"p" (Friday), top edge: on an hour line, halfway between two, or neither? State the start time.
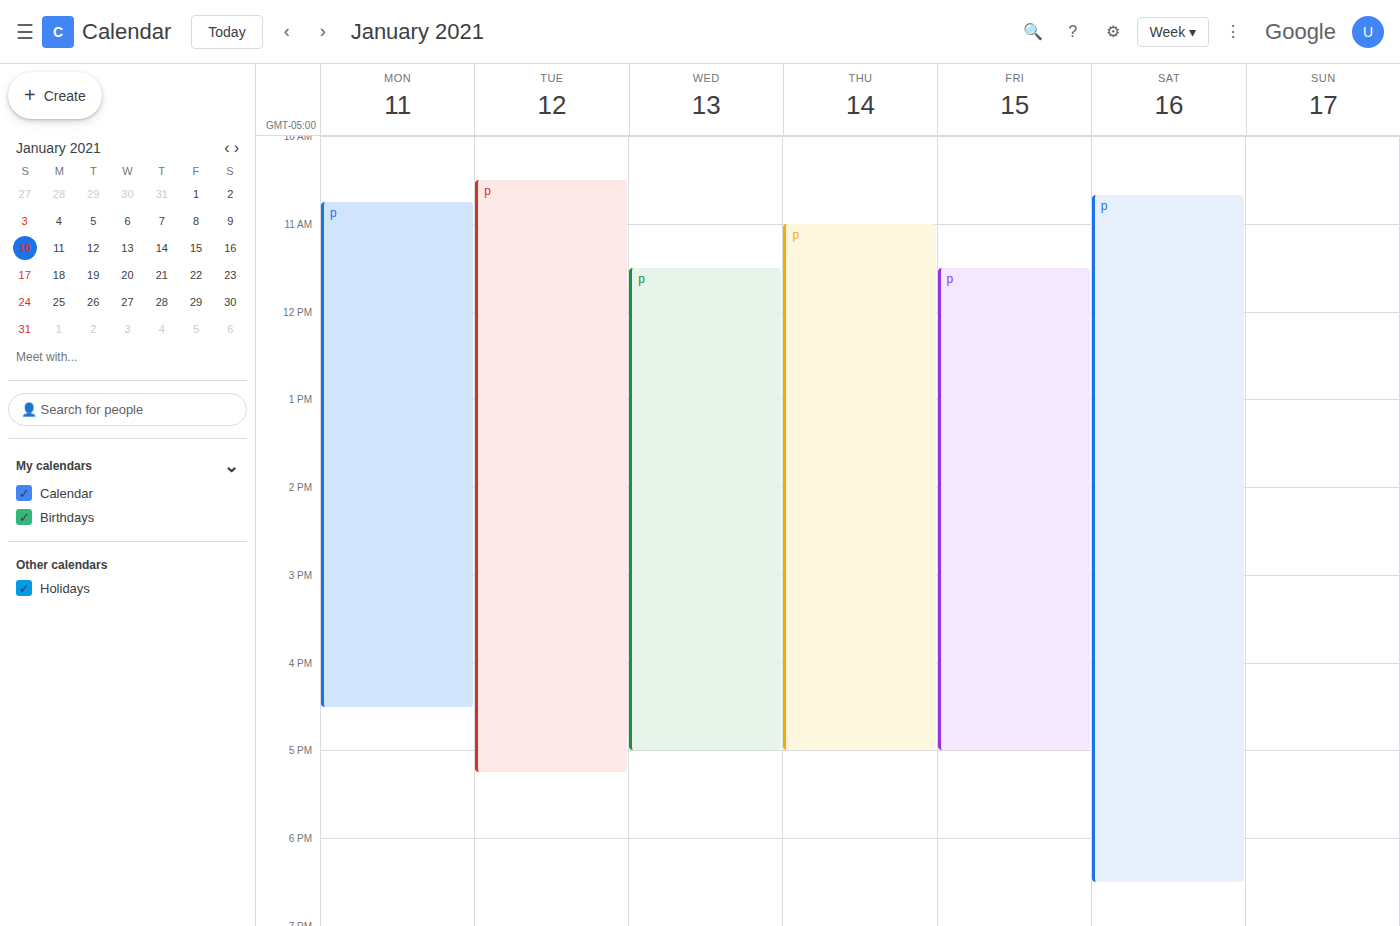
11:30 AM -- halfway between the 11 AM and 12 PM lines.